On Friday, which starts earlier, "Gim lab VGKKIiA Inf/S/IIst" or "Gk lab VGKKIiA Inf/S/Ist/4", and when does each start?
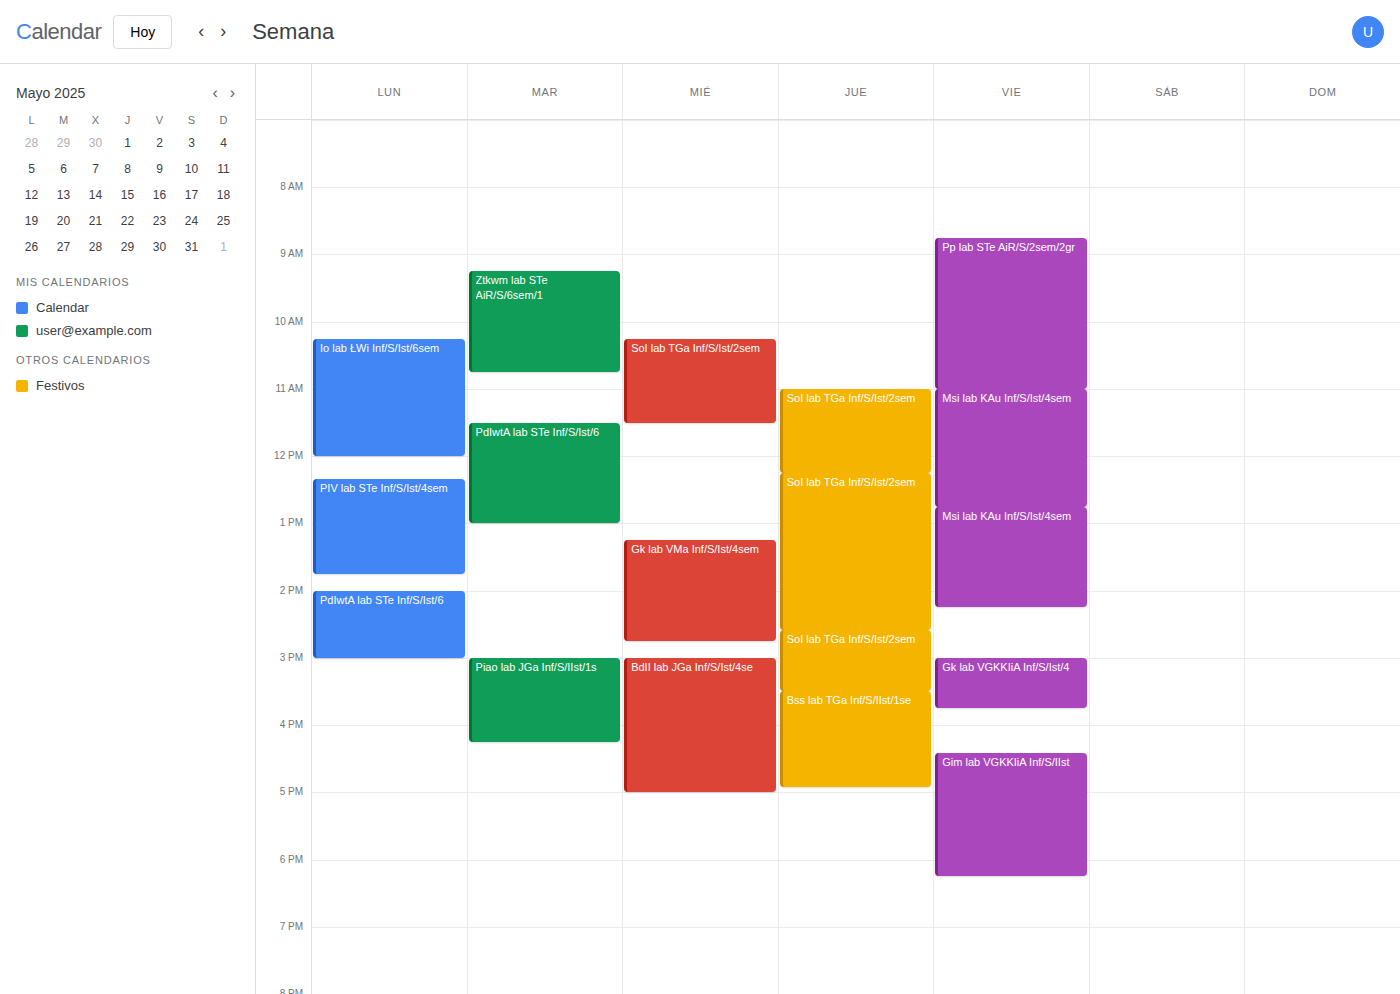
"Gk lab VGKKIiA Inf/S/Ist/4" 3:00 PM; "Gim lab VGKKIiA Inf/S/IIst" 4:25 PM.